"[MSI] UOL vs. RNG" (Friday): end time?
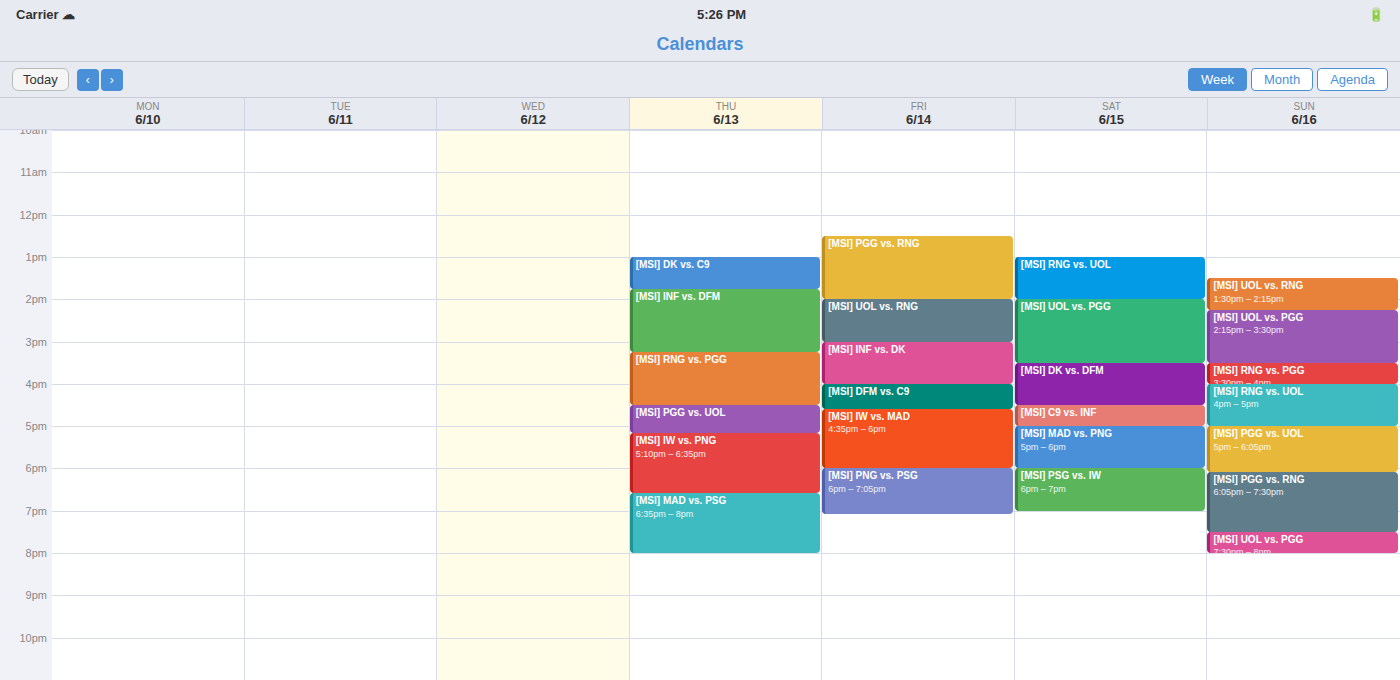
3:00 PM